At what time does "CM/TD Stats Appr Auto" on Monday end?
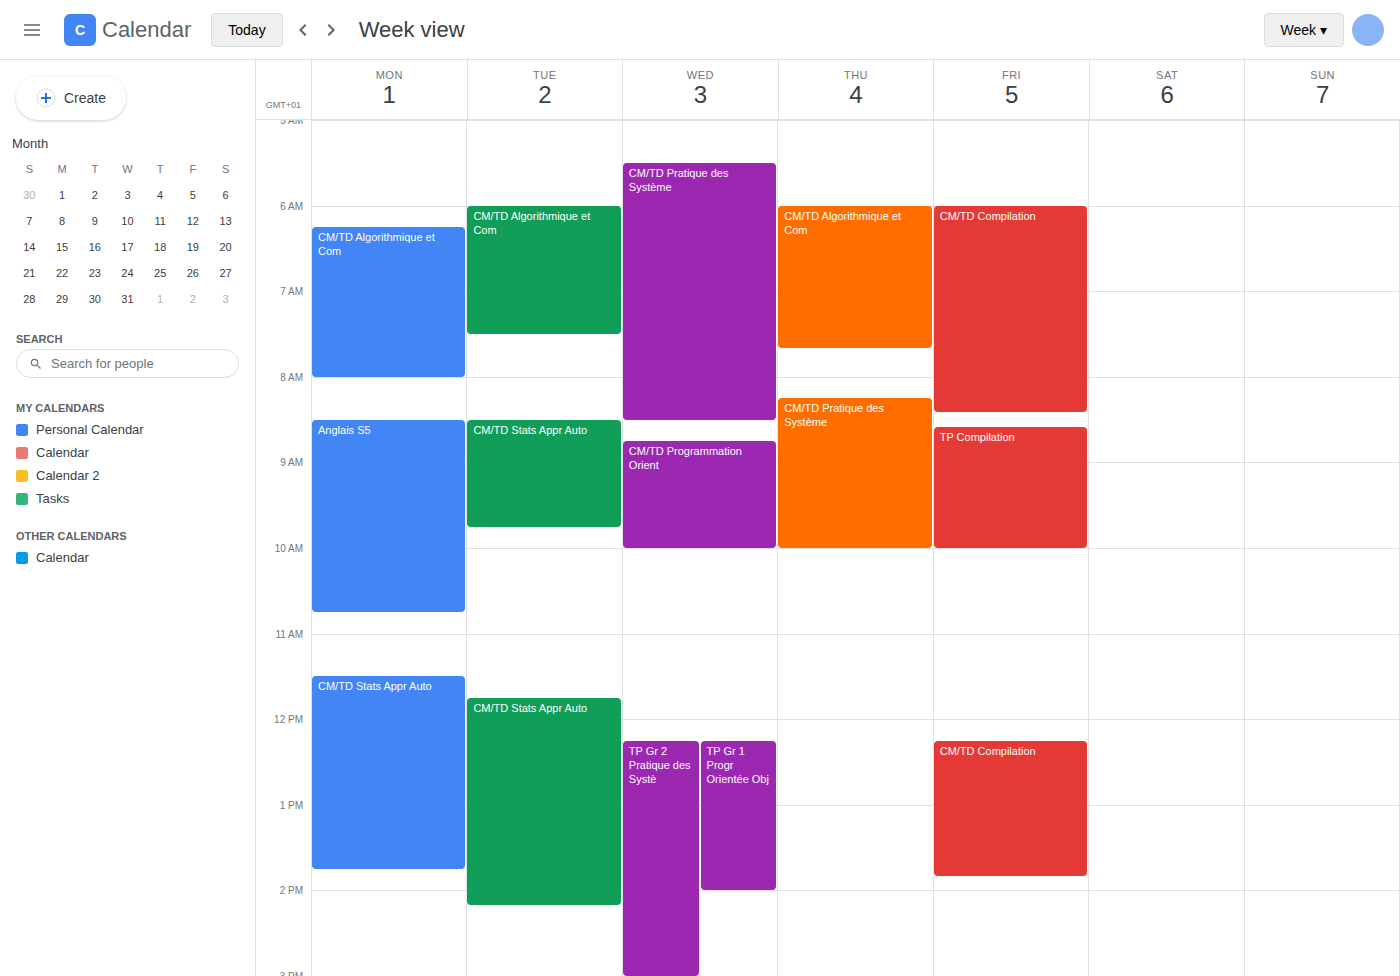
1:45 PM